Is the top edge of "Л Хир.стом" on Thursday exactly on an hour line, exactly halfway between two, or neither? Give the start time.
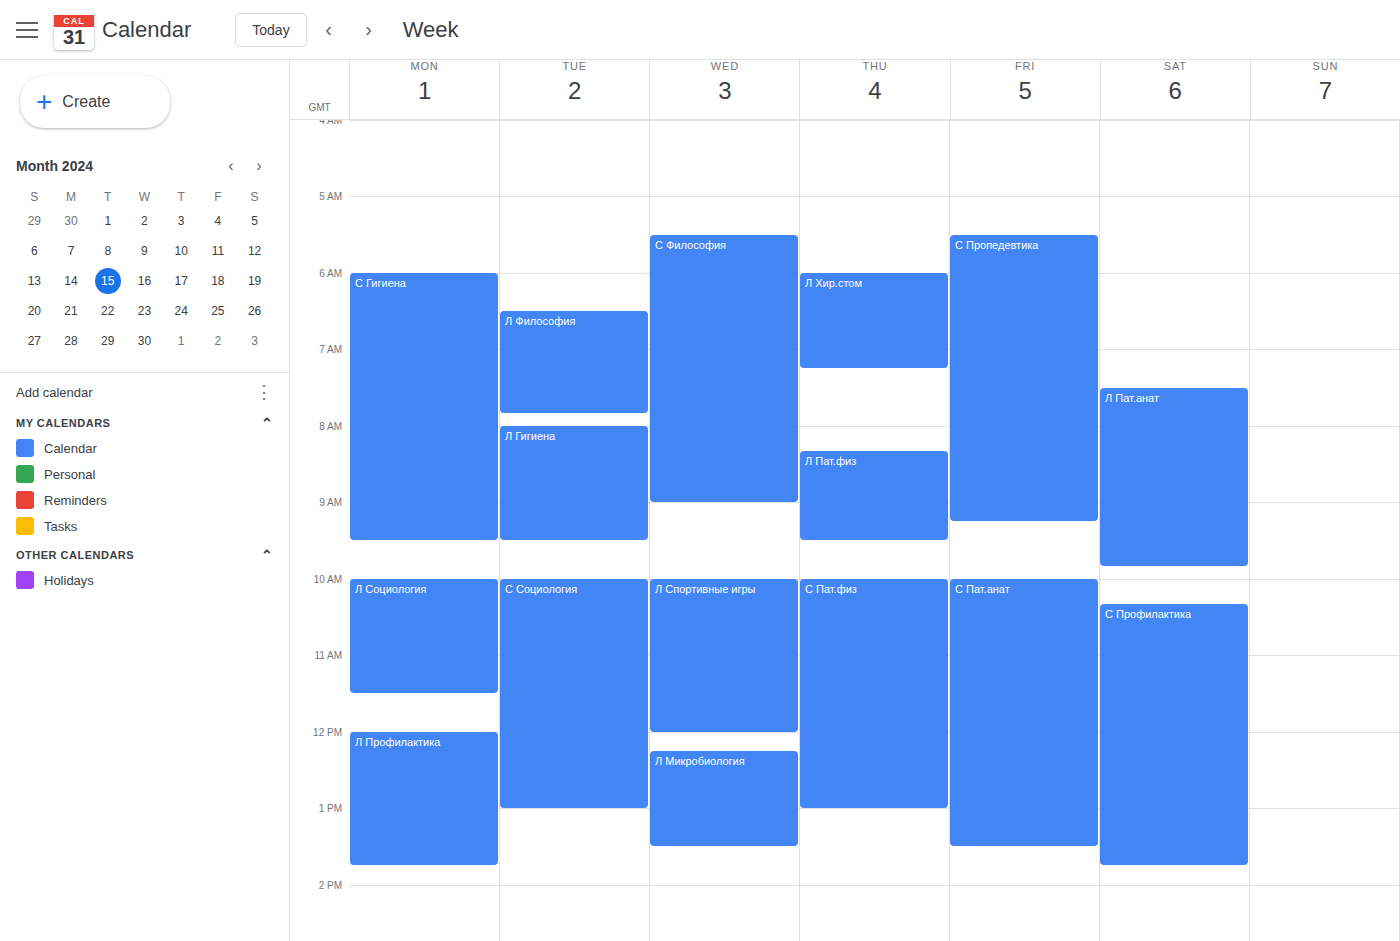
6:00 AM -- exactly on the 6 AM line.